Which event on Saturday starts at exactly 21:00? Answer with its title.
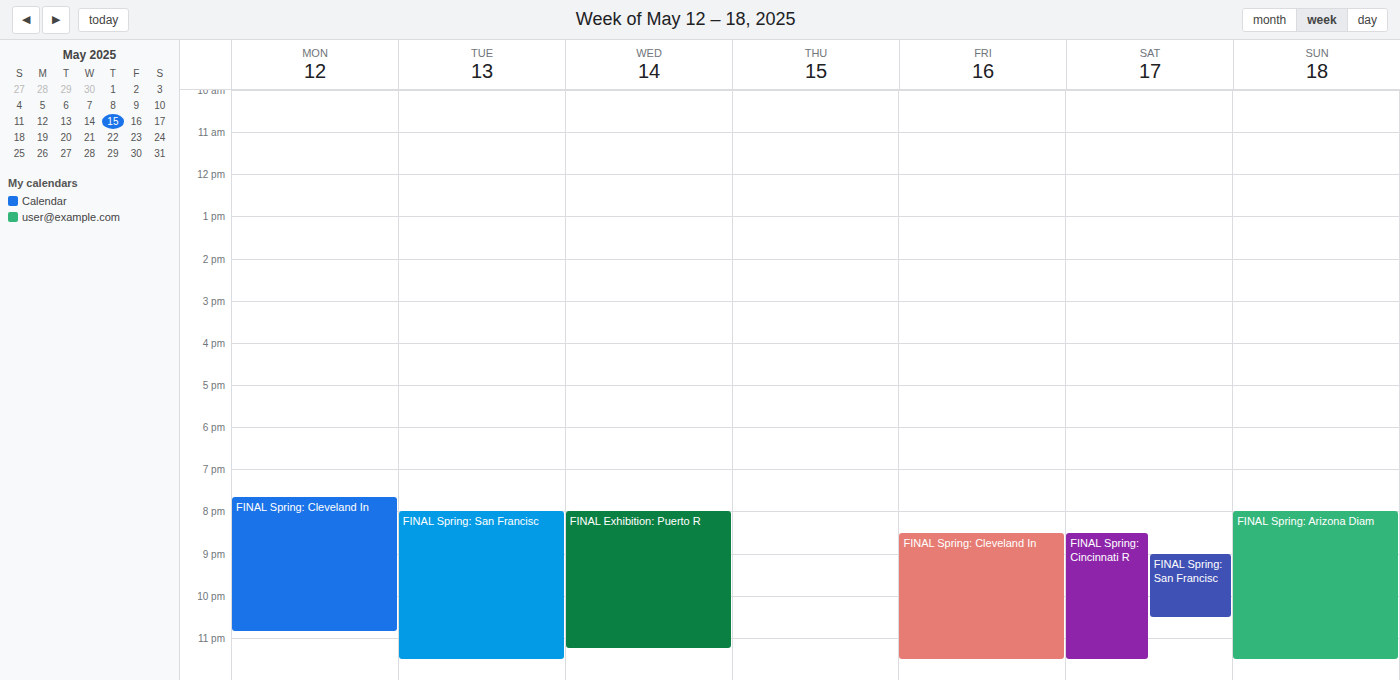
"FINAL Spring: San Francisc"